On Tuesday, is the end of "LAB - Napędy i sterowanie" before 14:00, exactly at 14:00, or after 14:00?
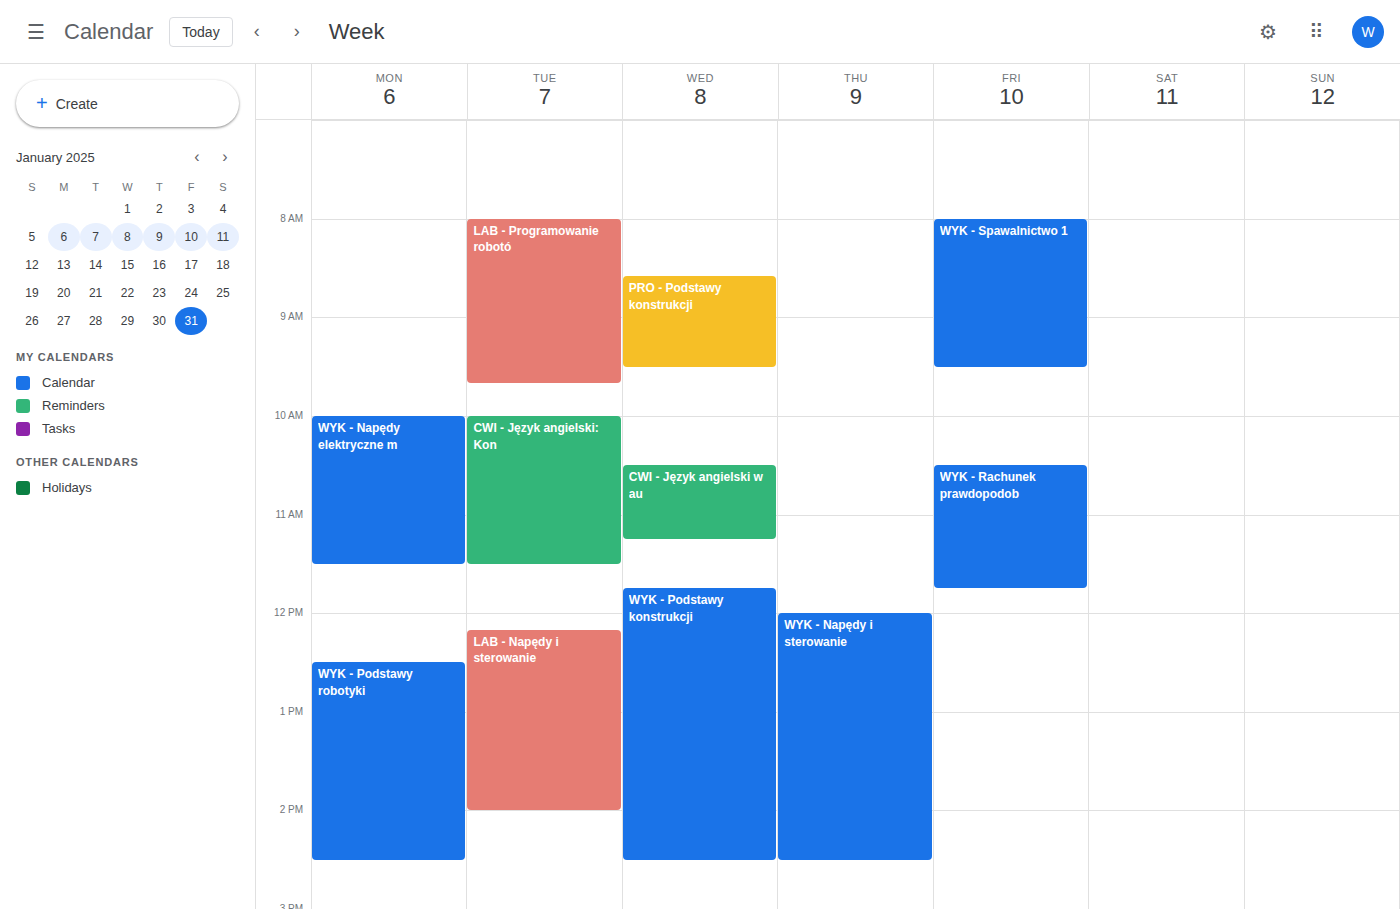
14:00 -- exactly at 14:00, on the 14:00 line.